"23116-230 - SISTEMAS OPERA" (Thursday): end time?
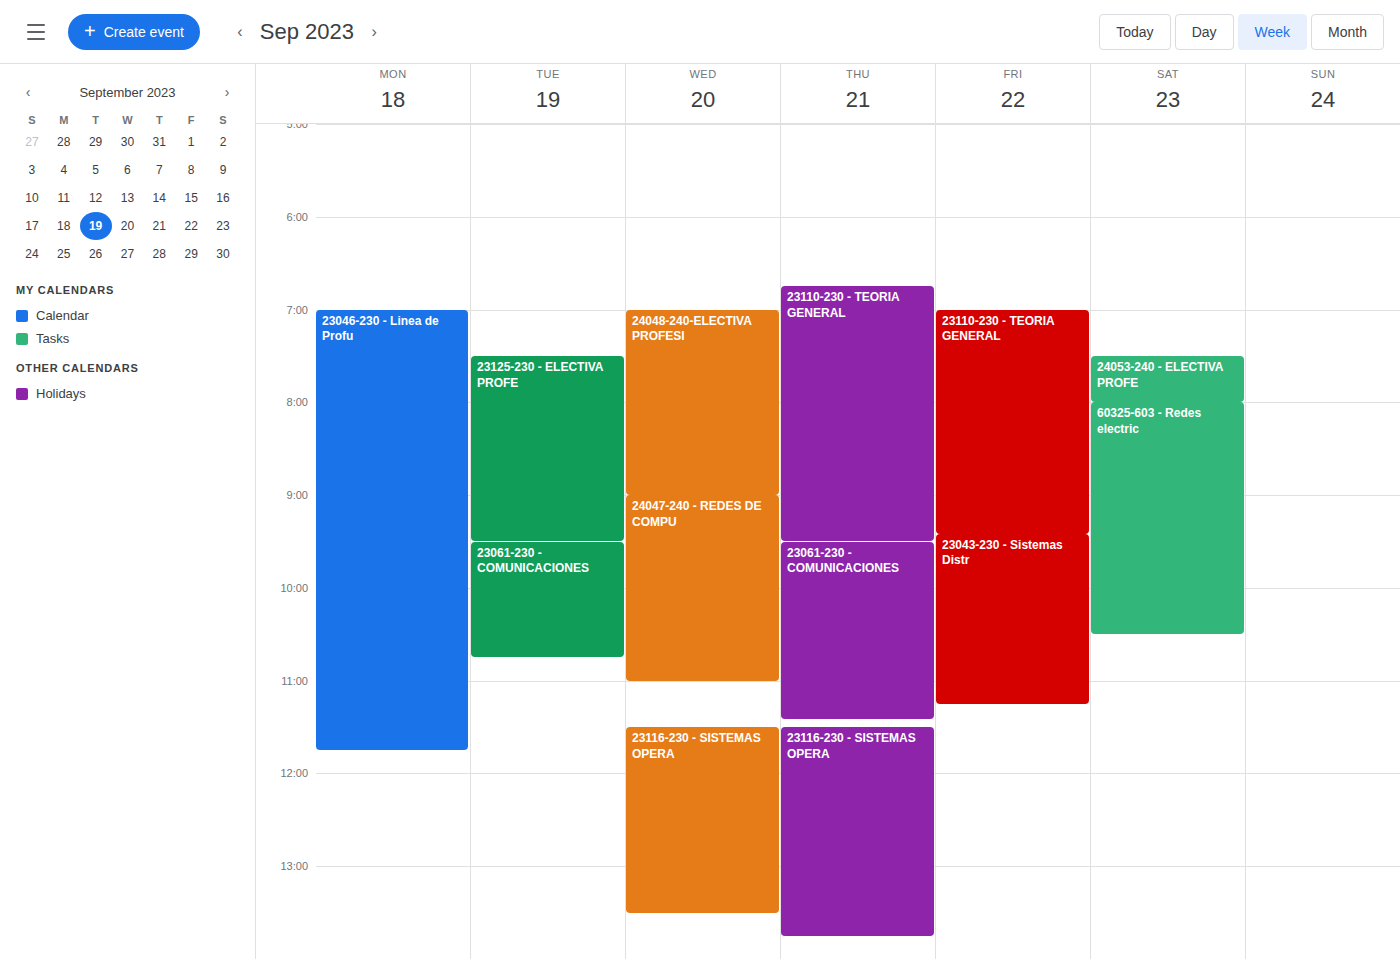
1:45 PM